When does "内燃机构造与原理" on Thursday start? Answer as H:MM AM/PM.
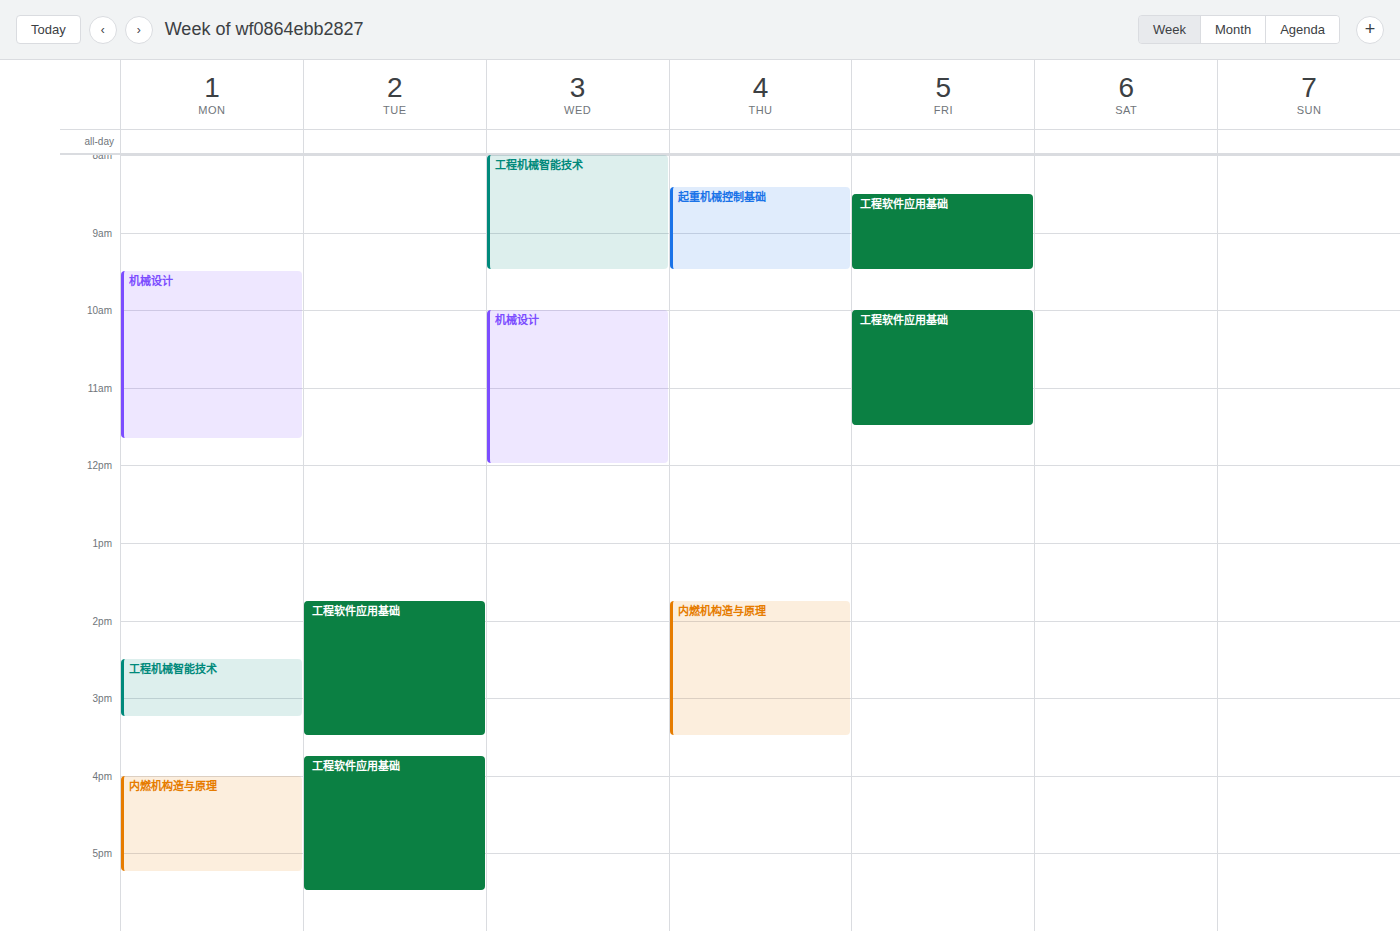
1:45 PM